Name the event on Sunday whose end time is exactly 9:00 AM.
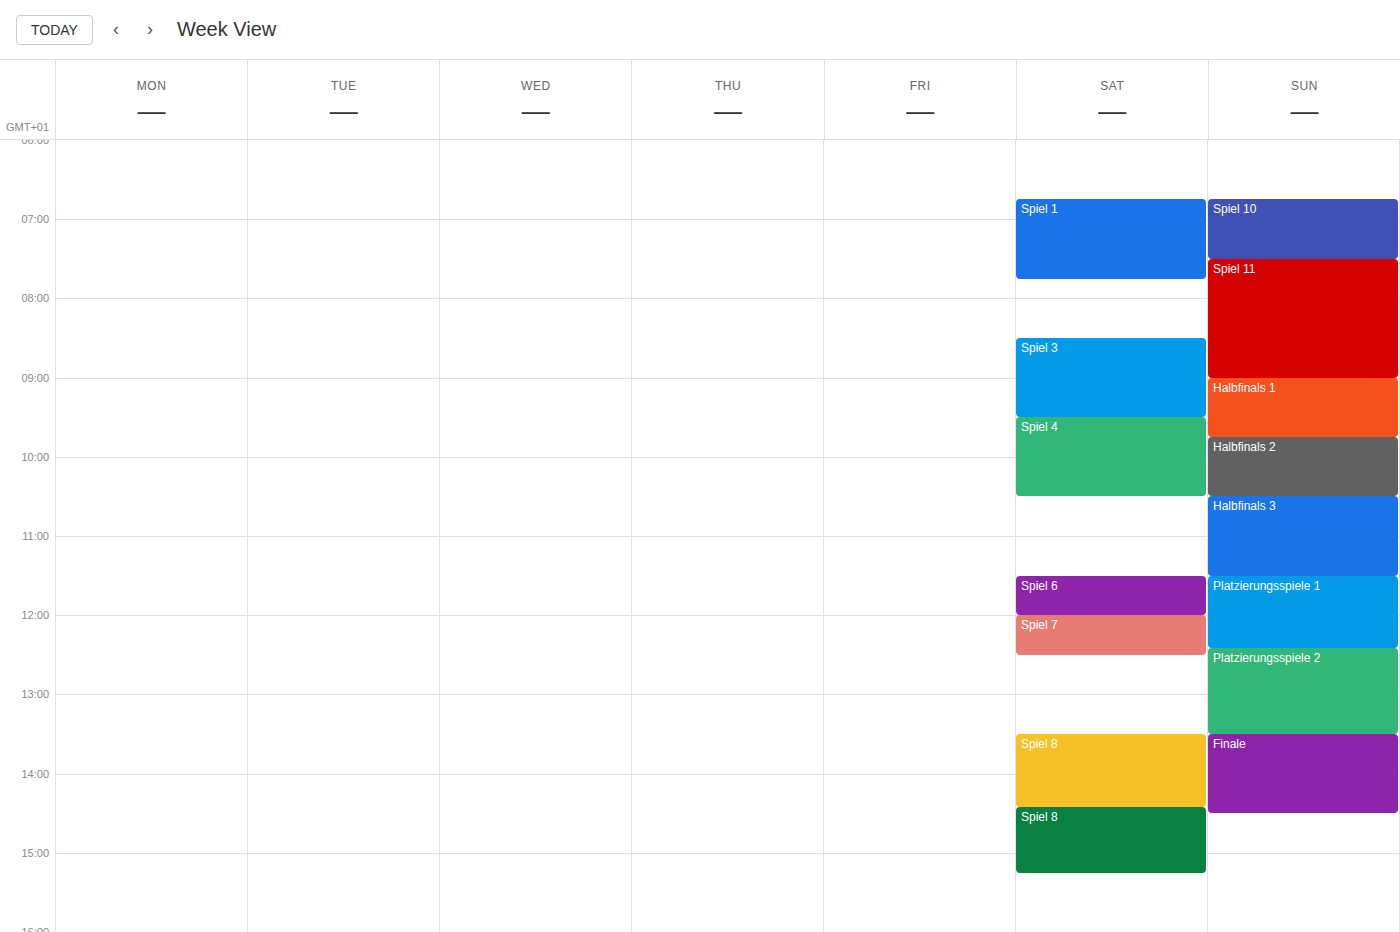
"Spiel 11"